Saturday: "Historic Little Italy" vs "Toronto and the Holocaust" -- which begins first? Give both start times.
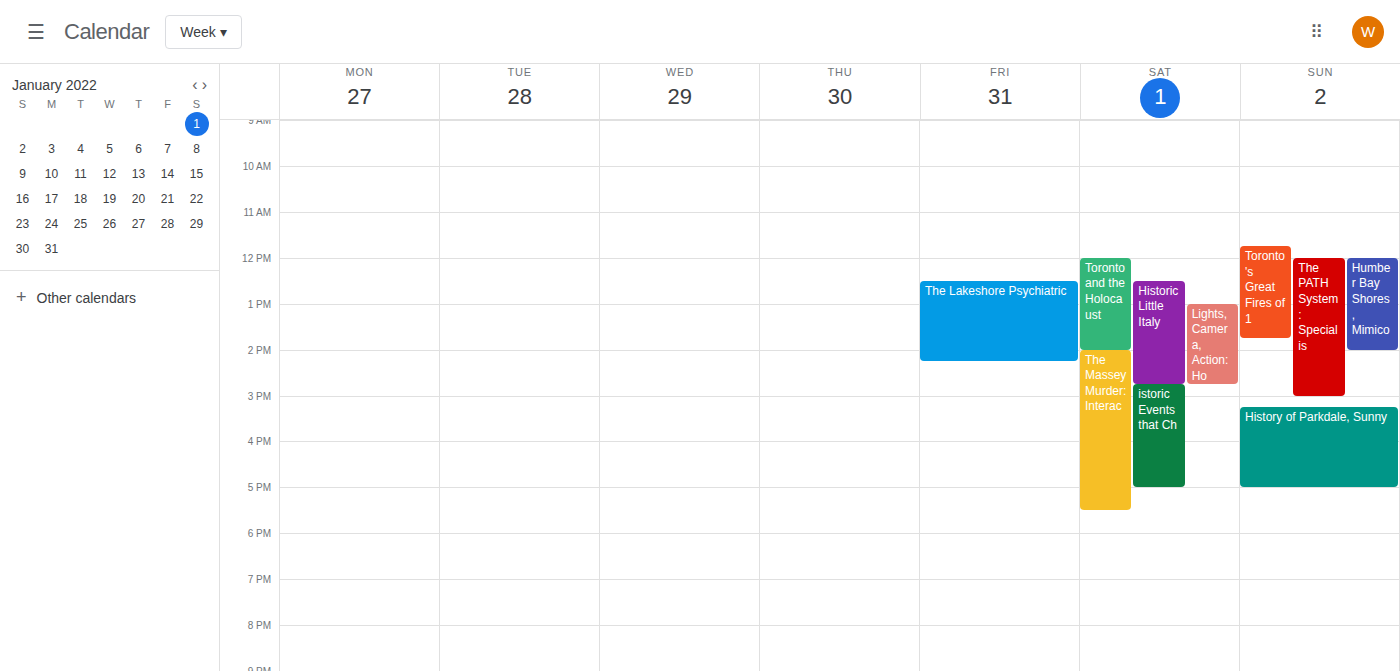
"Toronto and the Holocaust" 12:00; "Historic Little Italy" 12:30.